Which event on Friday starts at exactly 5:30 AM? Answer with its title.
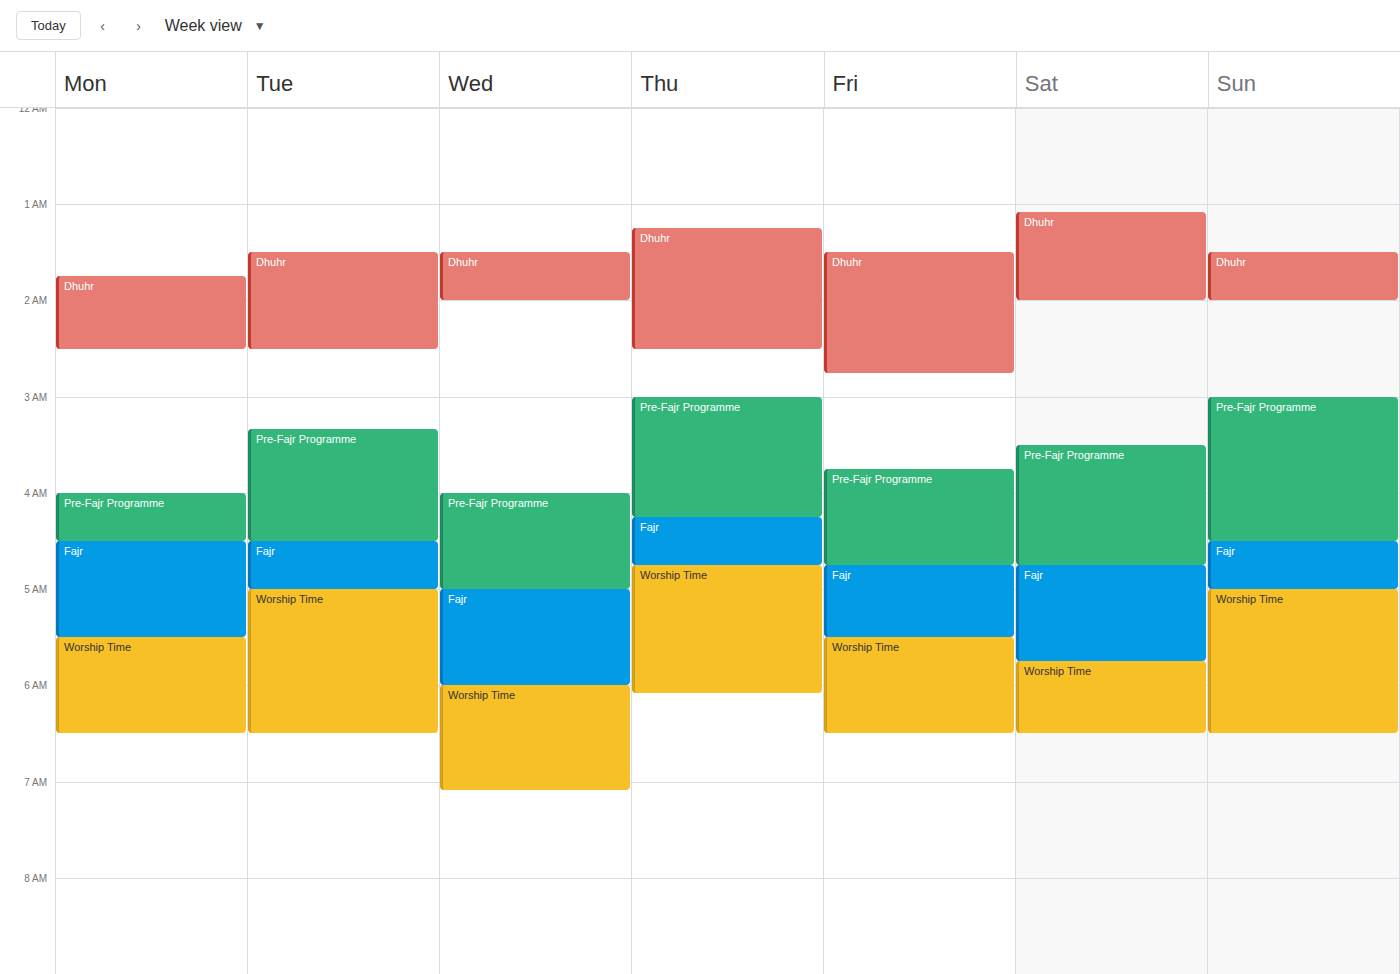
"Worship Time"